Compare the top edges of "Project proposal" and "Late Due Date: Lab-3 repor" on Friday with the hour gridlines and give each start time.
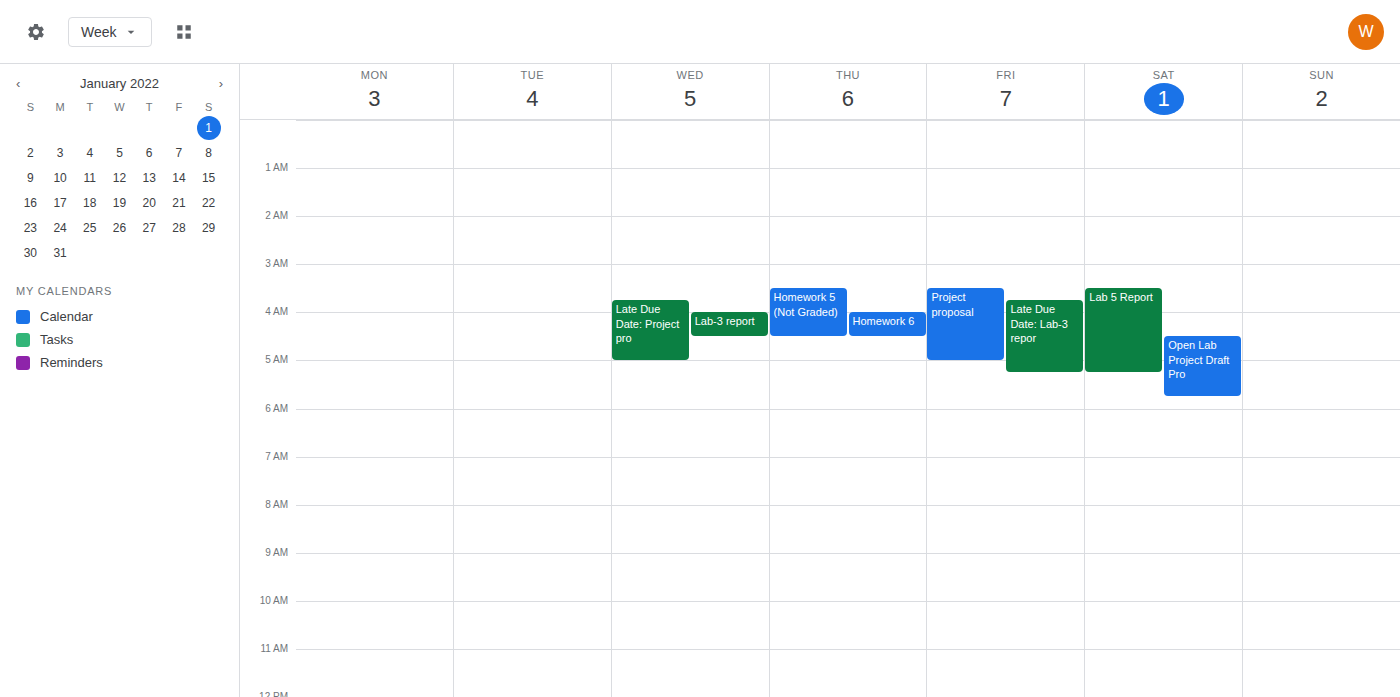
"Project proposal": 03:30, halfway between the 03:00 and 04:00 lines. "Late Due Date: Lab-3 repor": 03:45, neither: three quarters of the way from the 03:00 line to the 04:00 line.